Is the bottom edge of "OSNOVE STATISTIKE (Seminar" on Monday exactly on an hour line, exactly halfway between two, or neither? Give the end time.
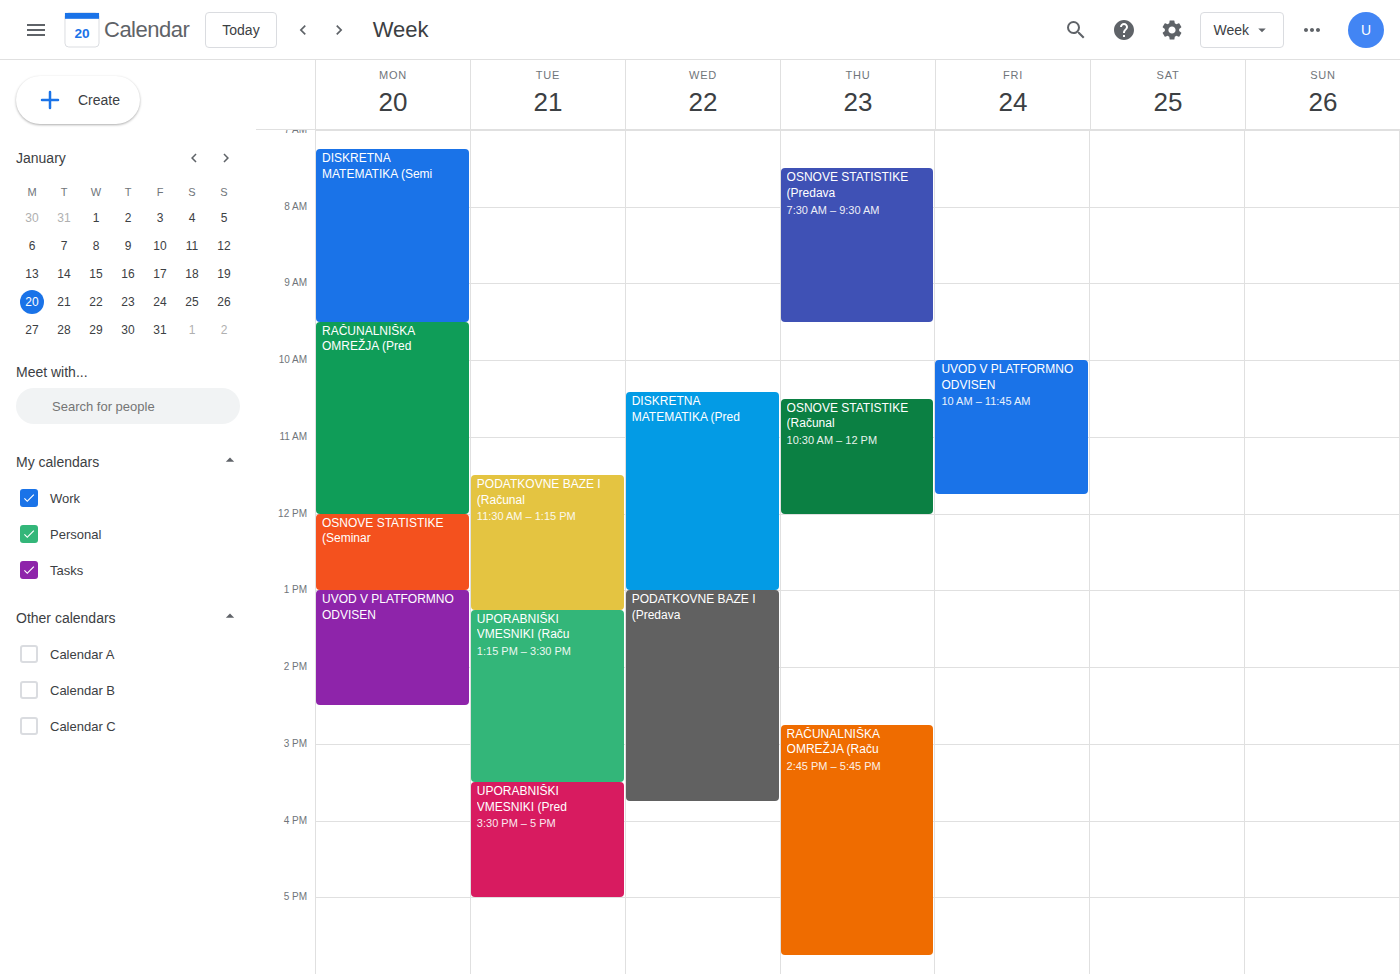
1:00 PM -- exactly on the 1 PM line.